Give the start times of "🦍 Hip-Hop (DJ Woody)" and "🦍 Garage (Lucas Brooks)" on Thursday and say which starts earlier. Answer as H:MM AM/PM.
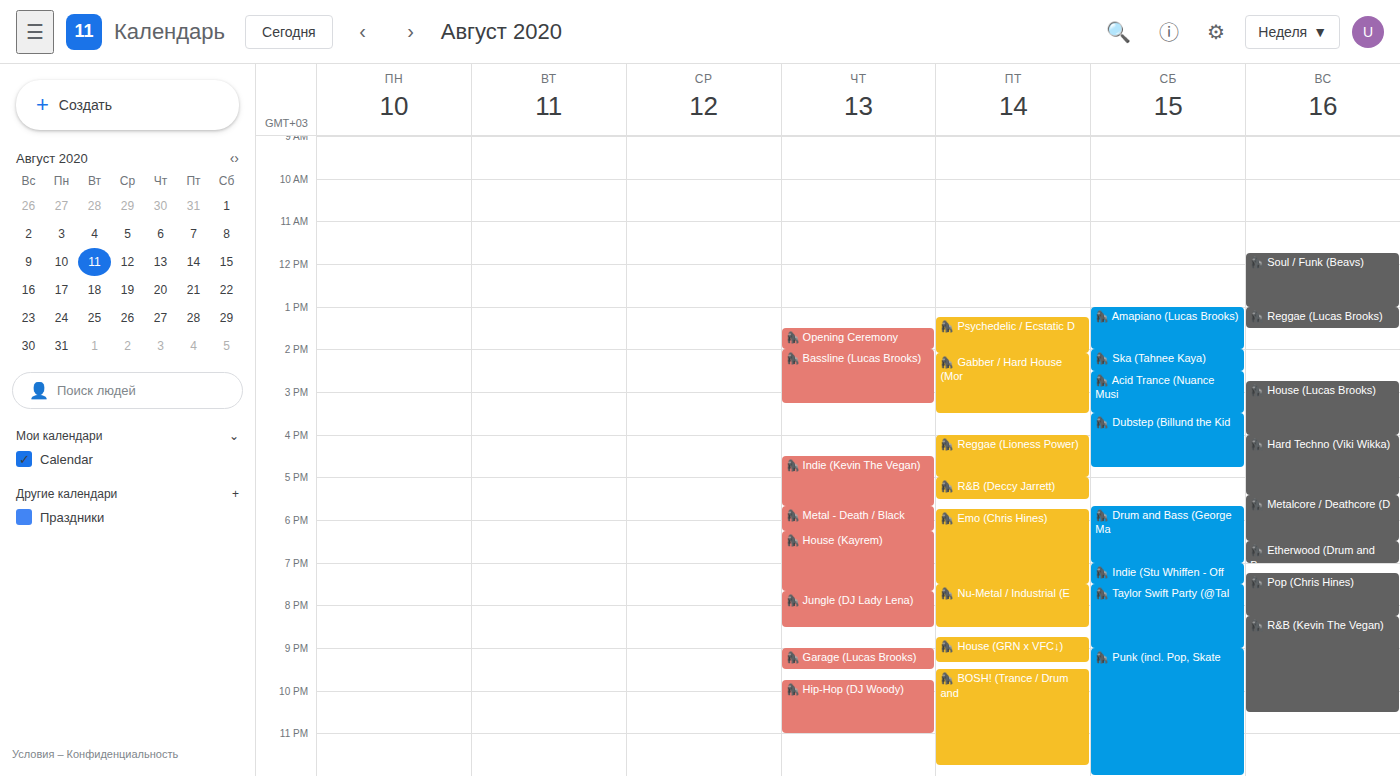
"🦍 Garage (Lucas Brooks)" 9:00 PM; "🦍 Hip-Hop (DJ Woody)" 9:45 PM.